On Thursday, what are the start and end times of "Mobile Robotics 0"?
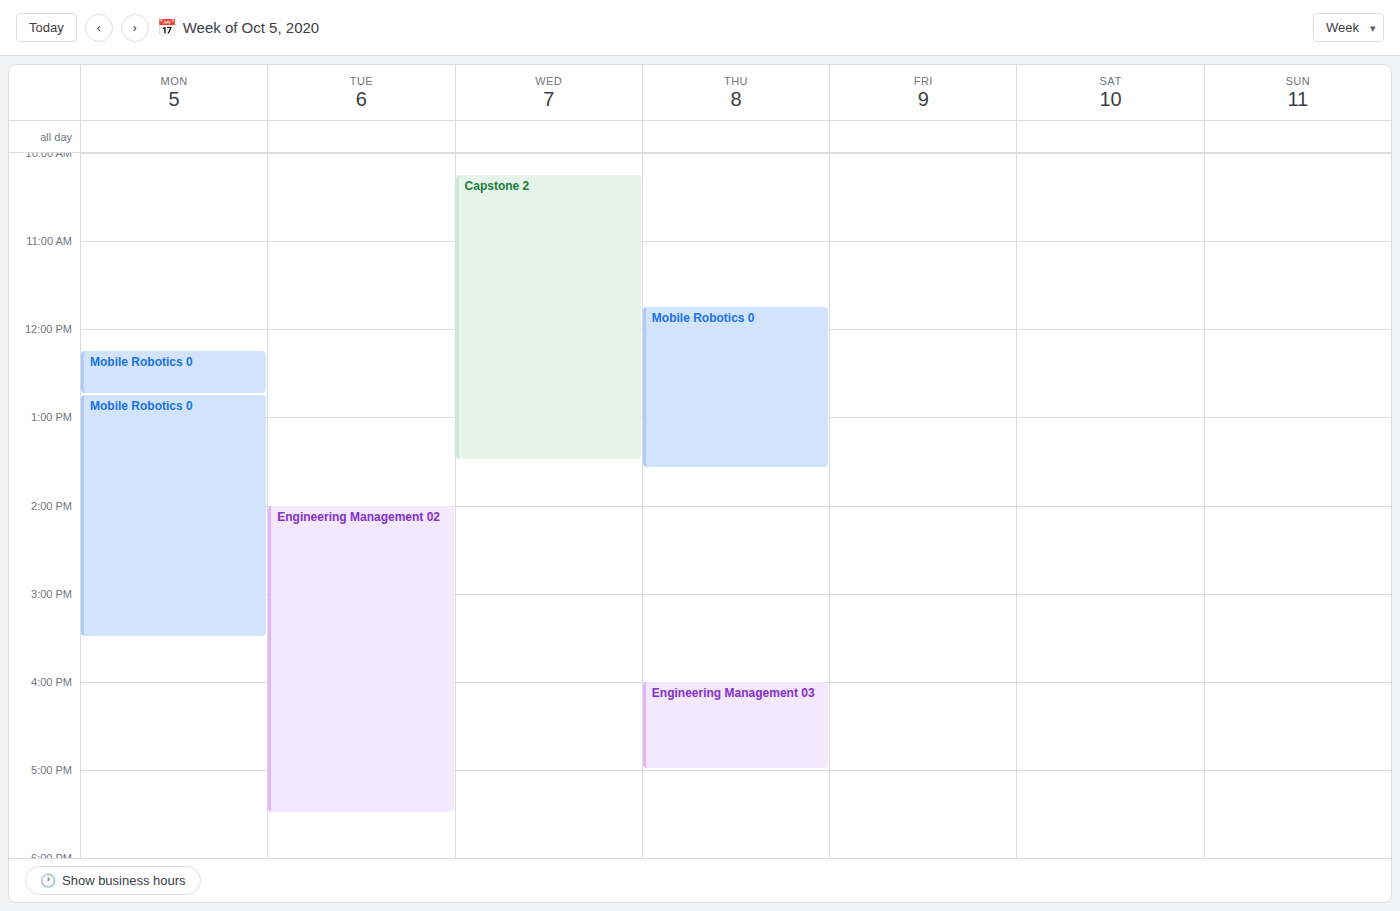
11:45 AM to 1:35 PM